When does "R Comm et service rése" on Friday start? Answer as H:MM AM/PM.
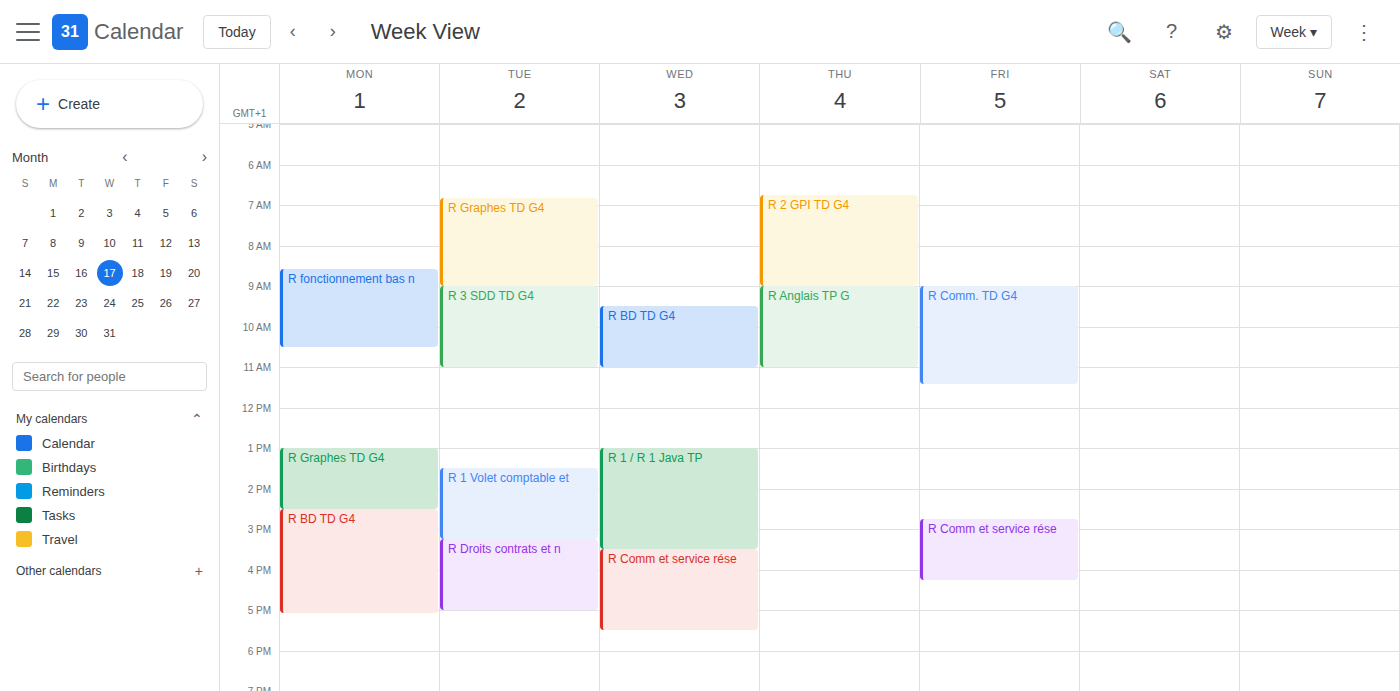
2:45 PM